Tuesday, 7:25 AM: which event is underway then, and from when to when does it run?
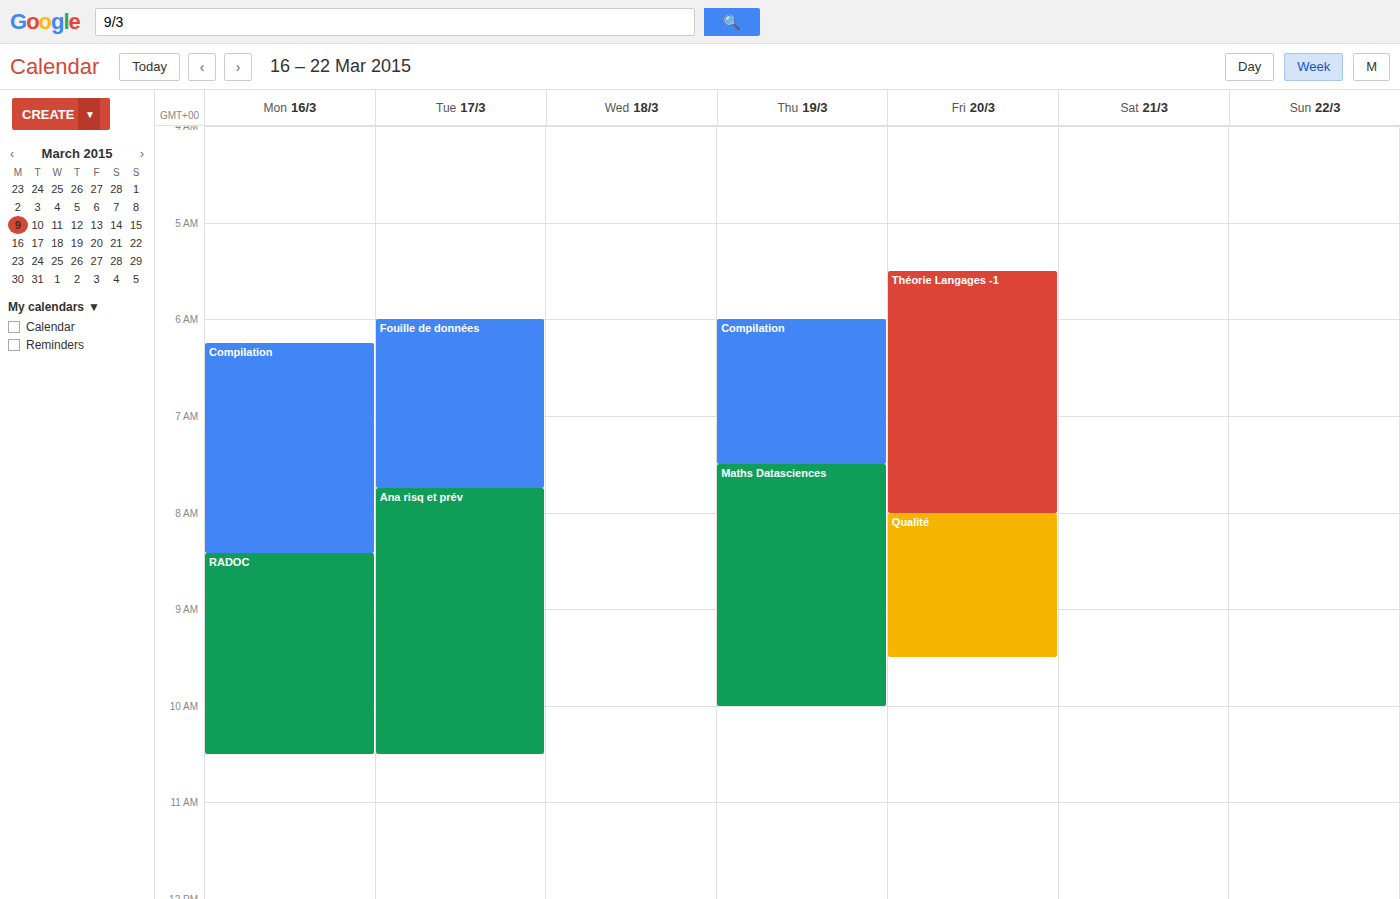
"Fouille de données", 6:00 AM to 7:45 AM